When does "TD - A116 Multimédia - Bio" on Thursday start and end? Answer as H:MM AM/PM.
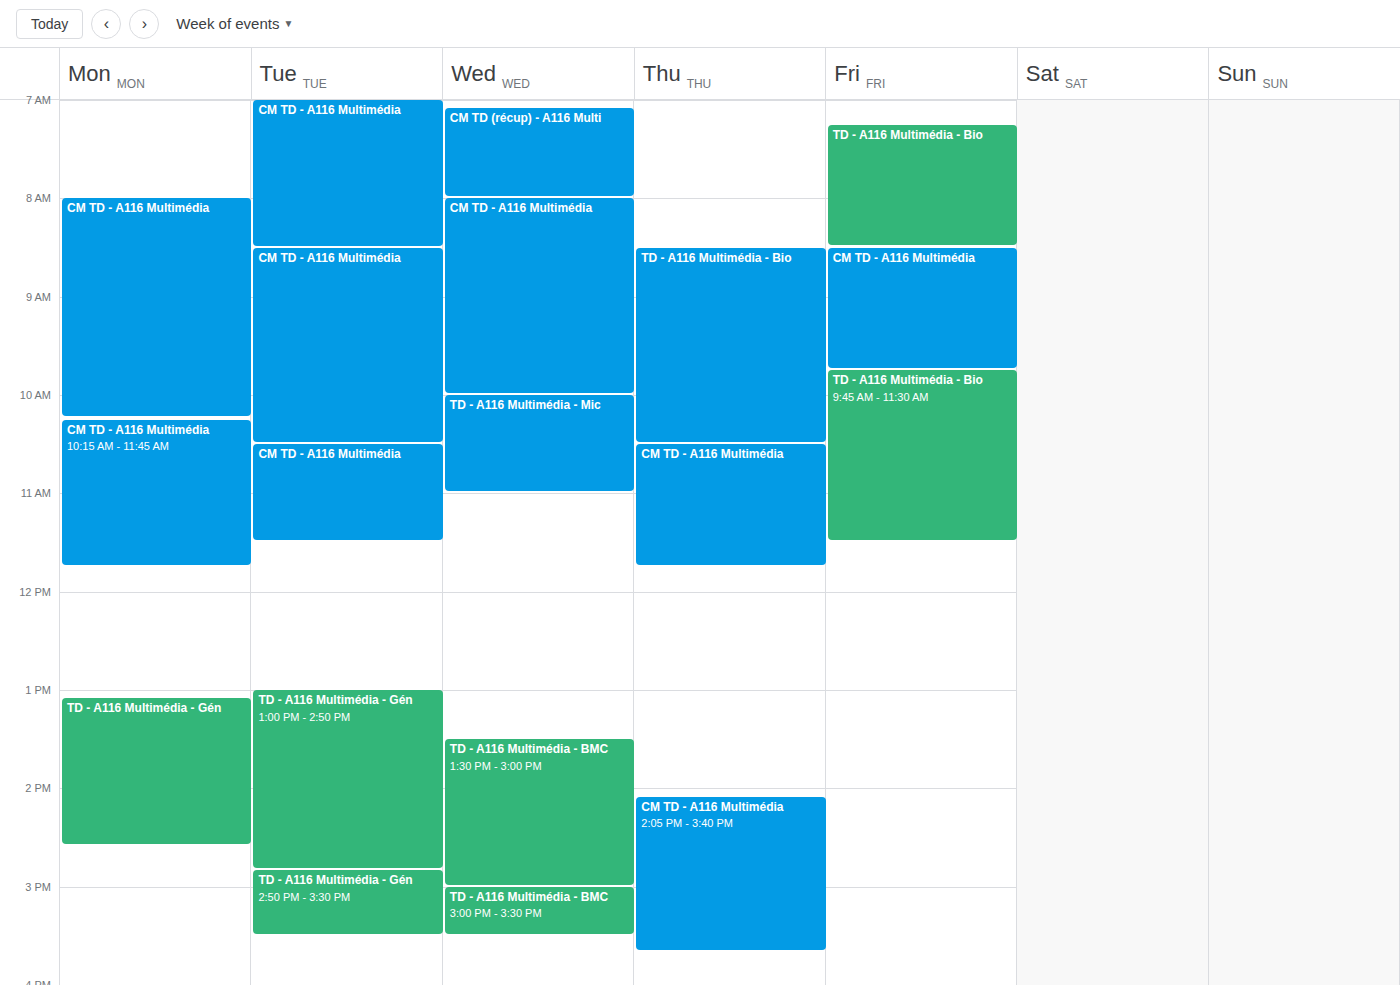
8:30 AM to 10:30 AM